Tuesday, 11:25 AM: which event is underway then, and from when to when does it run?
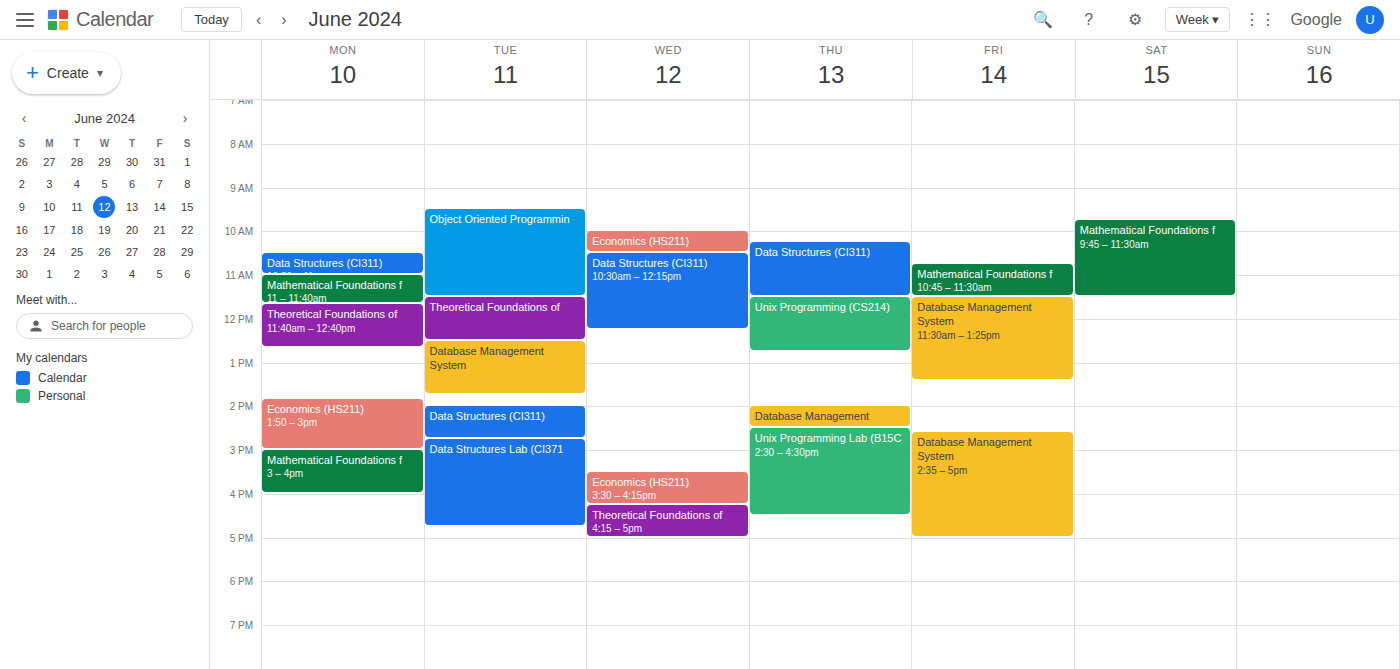
"Object Oriented Programmin", 9:30 AM to 11:30 AM